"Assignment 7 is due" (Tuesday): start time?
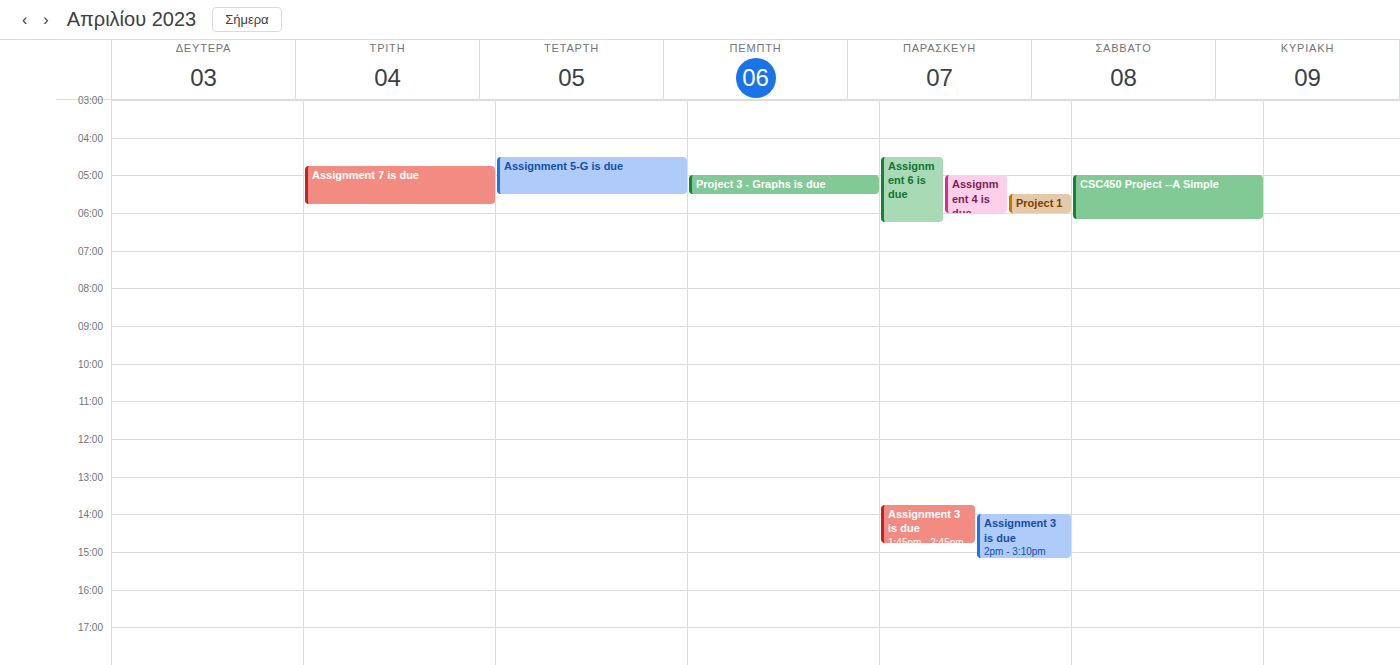
4:45 AM